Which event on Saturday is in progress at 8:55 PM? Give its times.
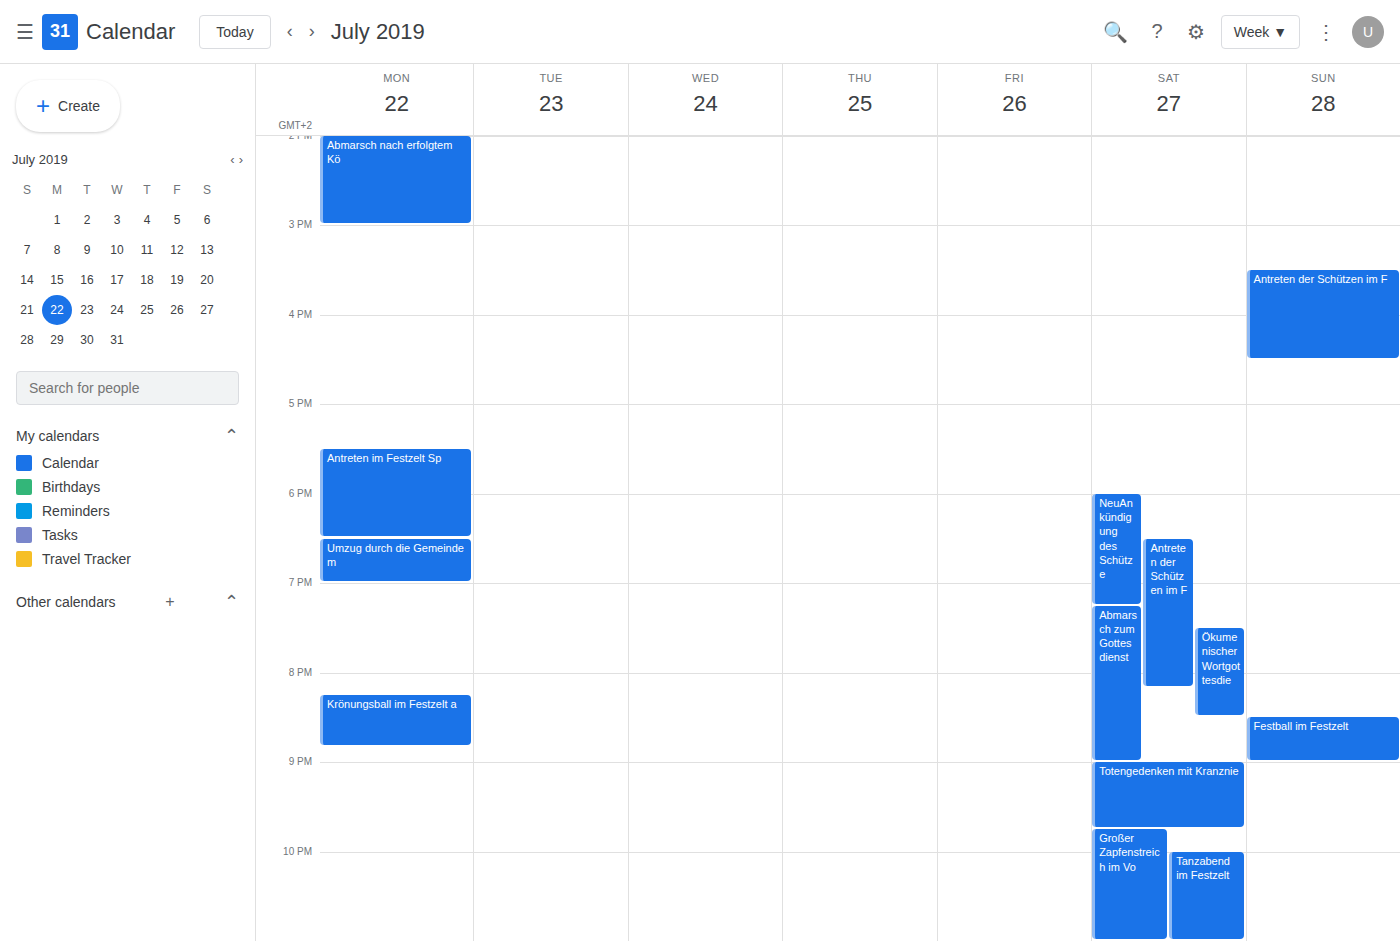
"Abmarsch zum Gottesdienst", 7:15 PM to 9:00 PM